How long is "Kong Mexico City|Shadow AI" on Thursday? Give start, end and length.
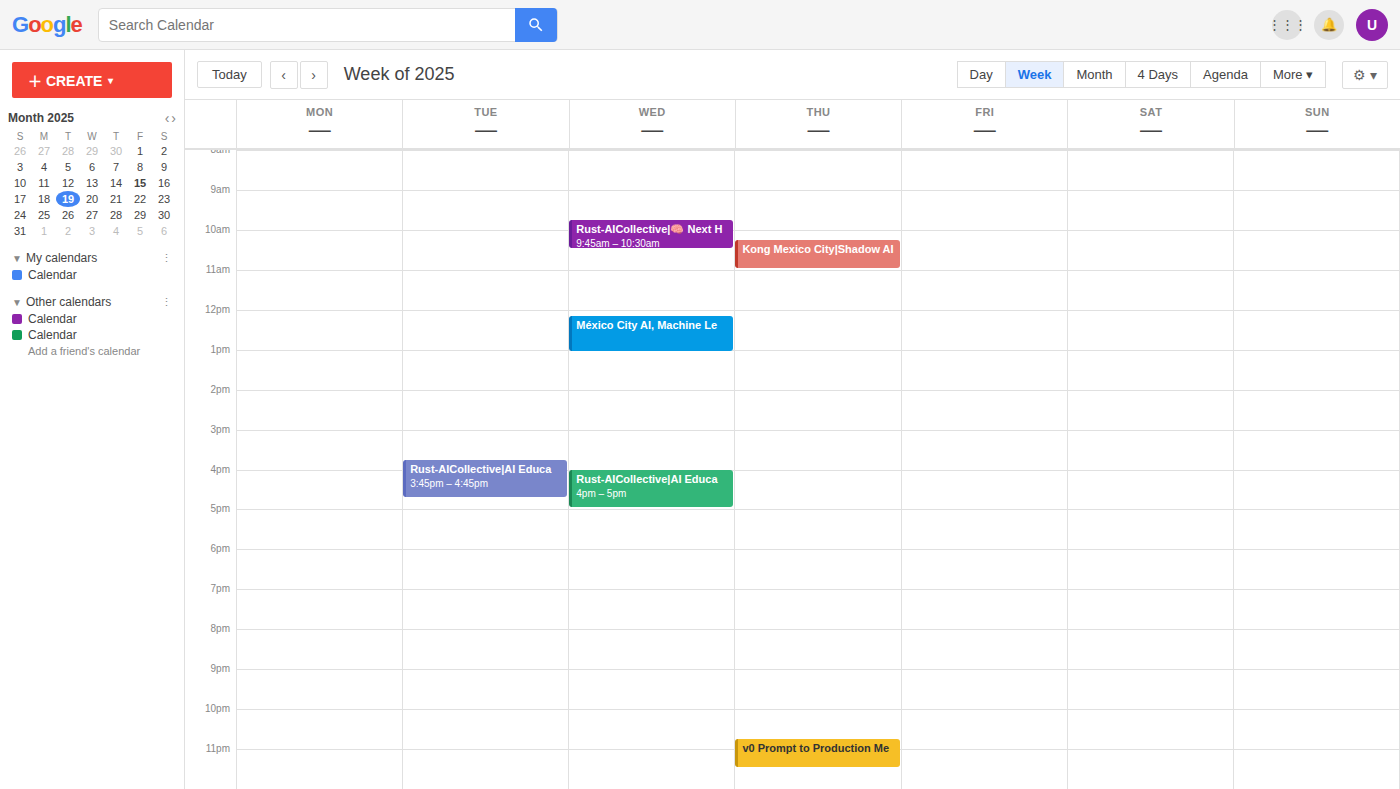
10:15 to 11:00, 45 minutes